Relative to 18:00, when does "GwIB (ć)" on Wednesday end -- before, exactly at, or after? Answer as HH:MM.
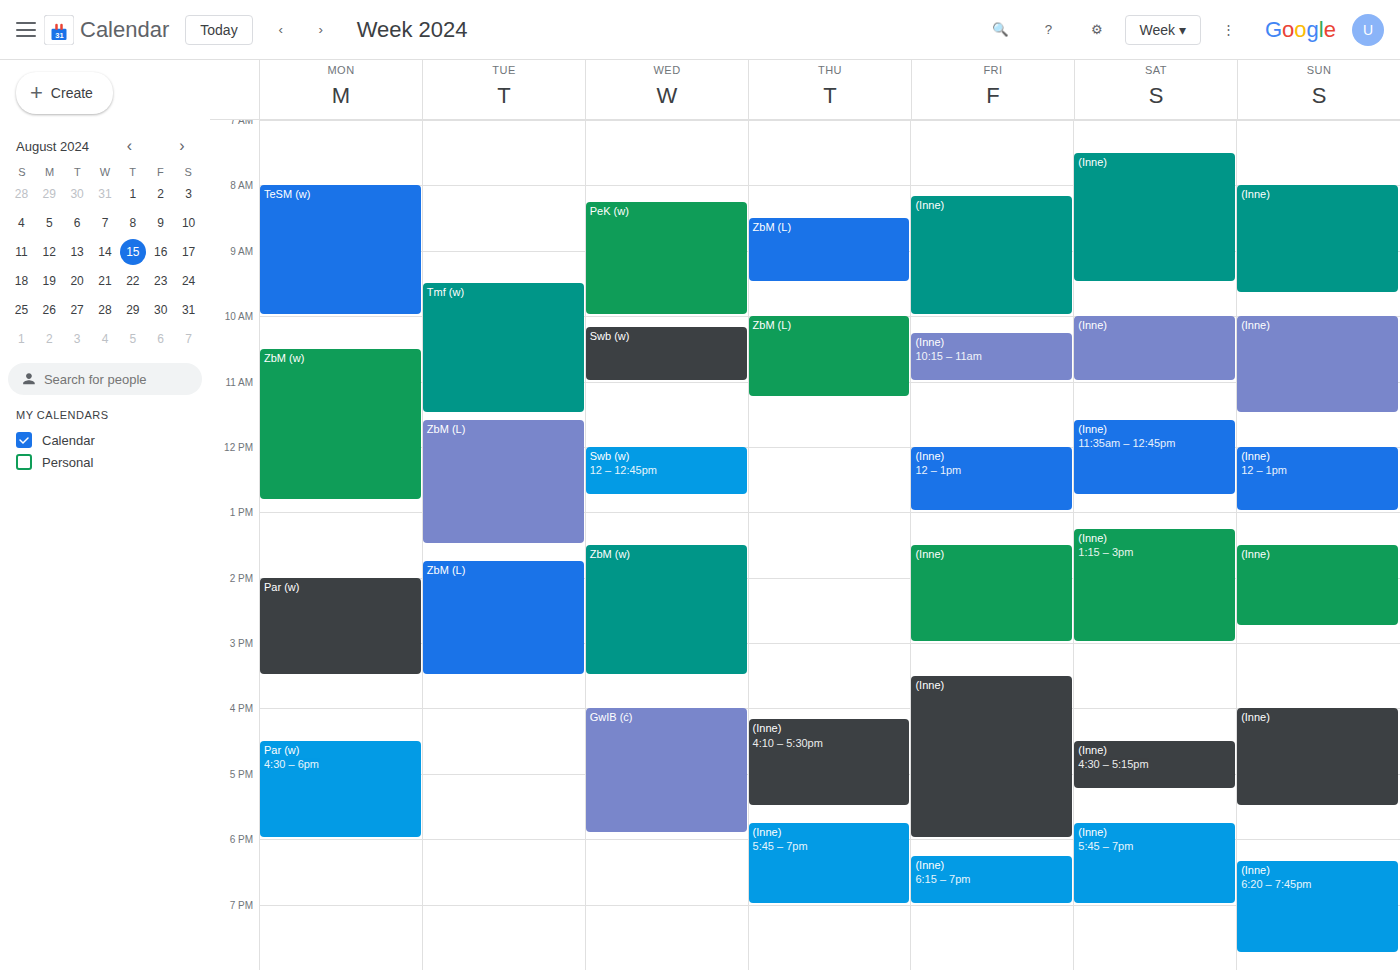
17:55 -- before 18:00, 5 minutes above the 18:00 line.